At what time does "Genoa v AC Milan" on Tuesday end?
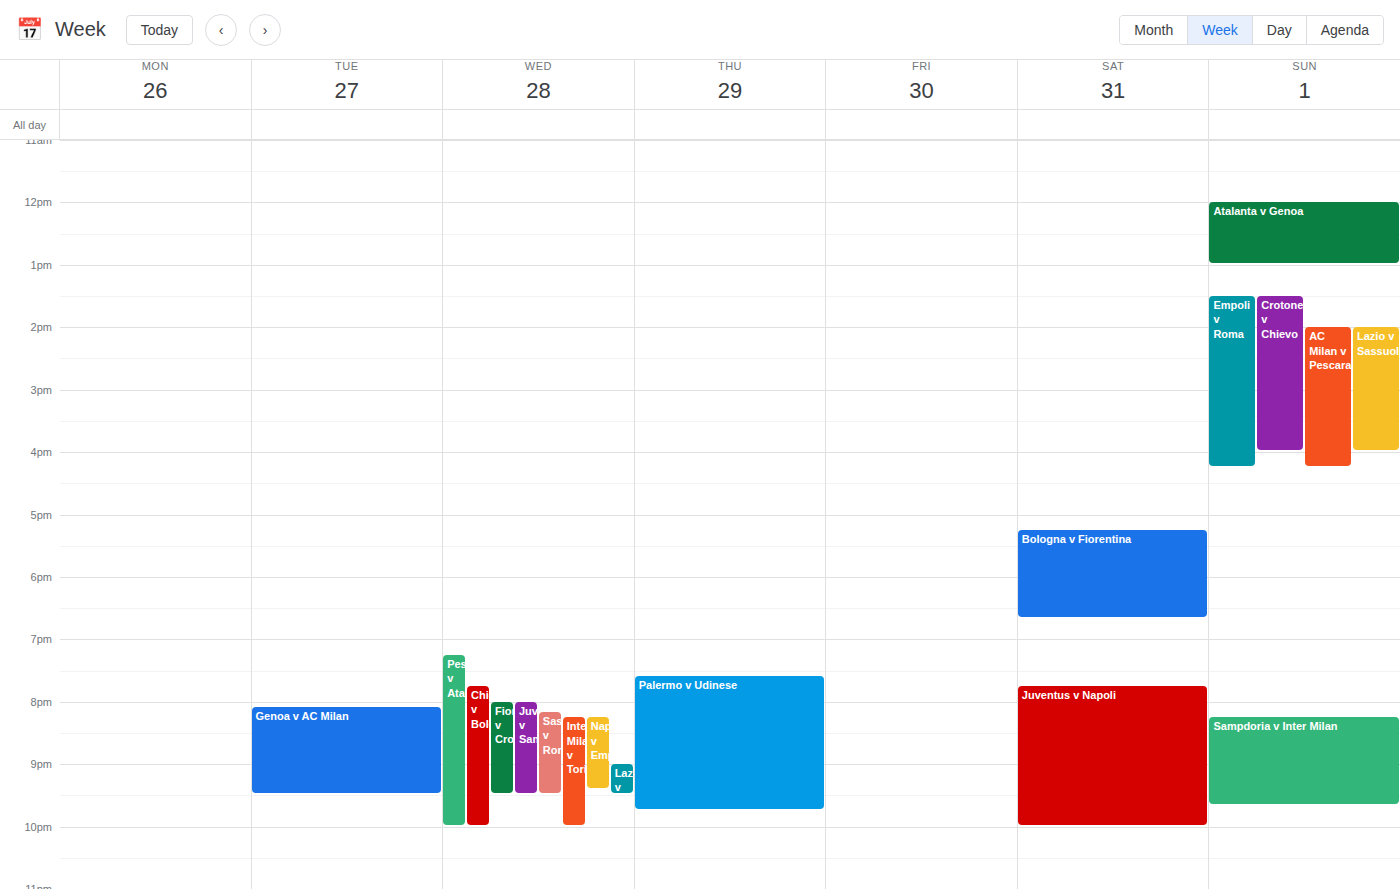
9:30 PM